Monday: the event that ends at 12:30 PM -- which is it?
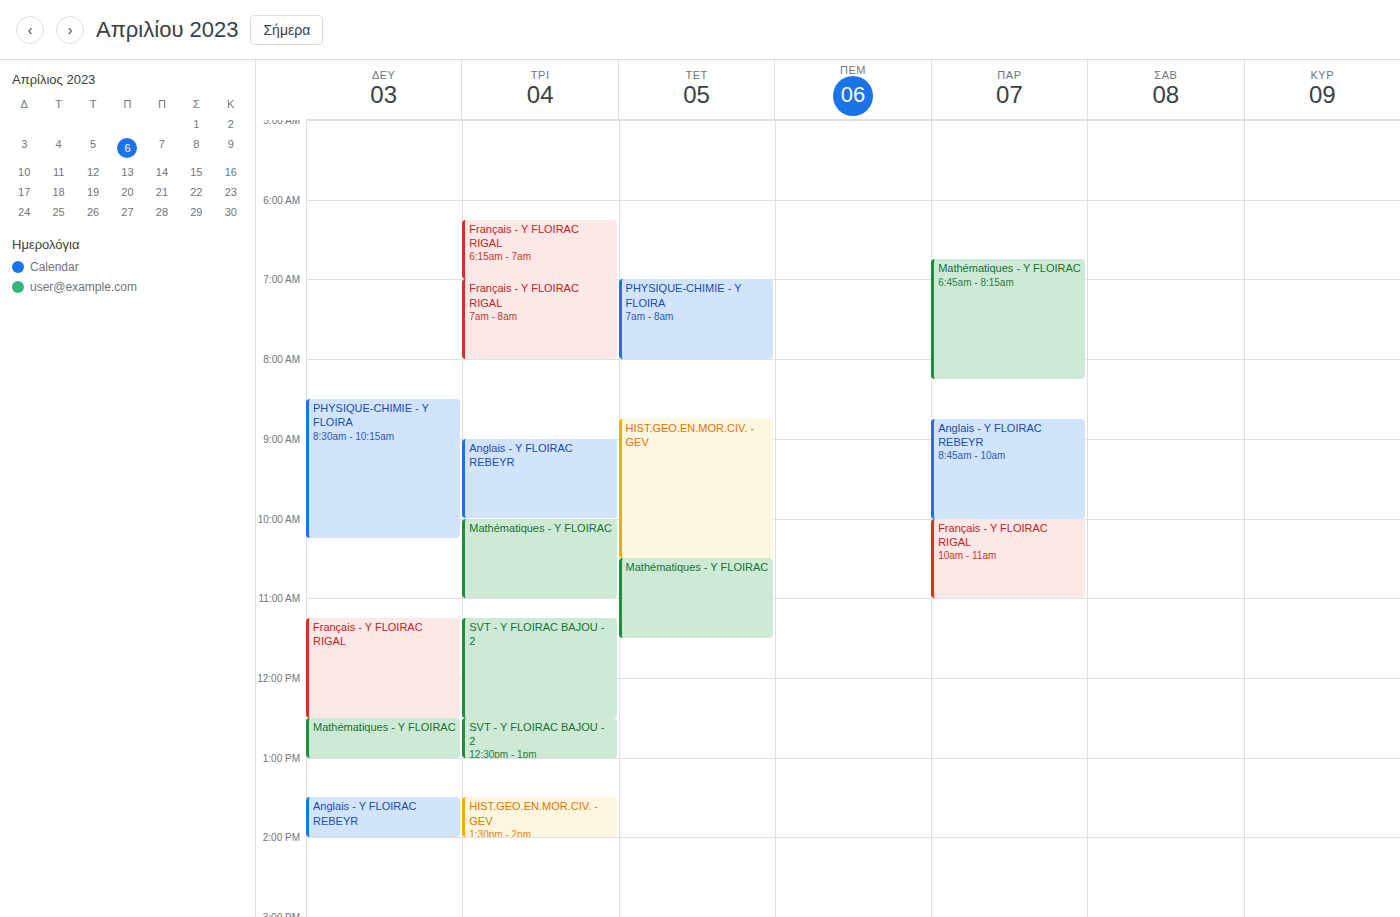
"Français - Y FLOIRAC RIGAL"